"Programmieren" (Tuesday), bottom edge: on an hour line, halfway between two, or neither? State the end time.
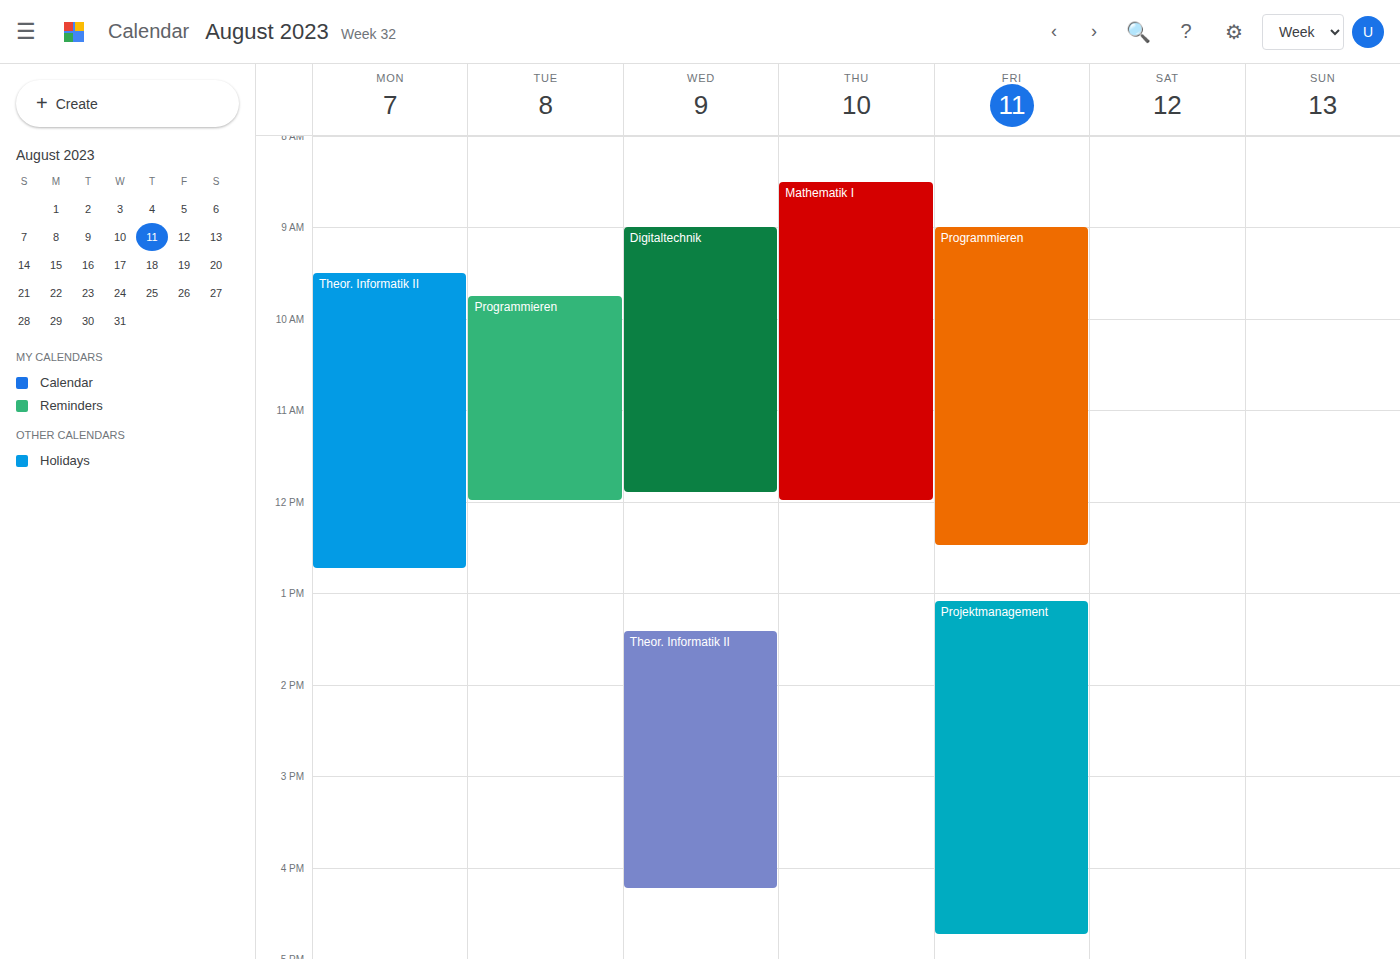
12:00 PM -- exactly on the 12 PM line.